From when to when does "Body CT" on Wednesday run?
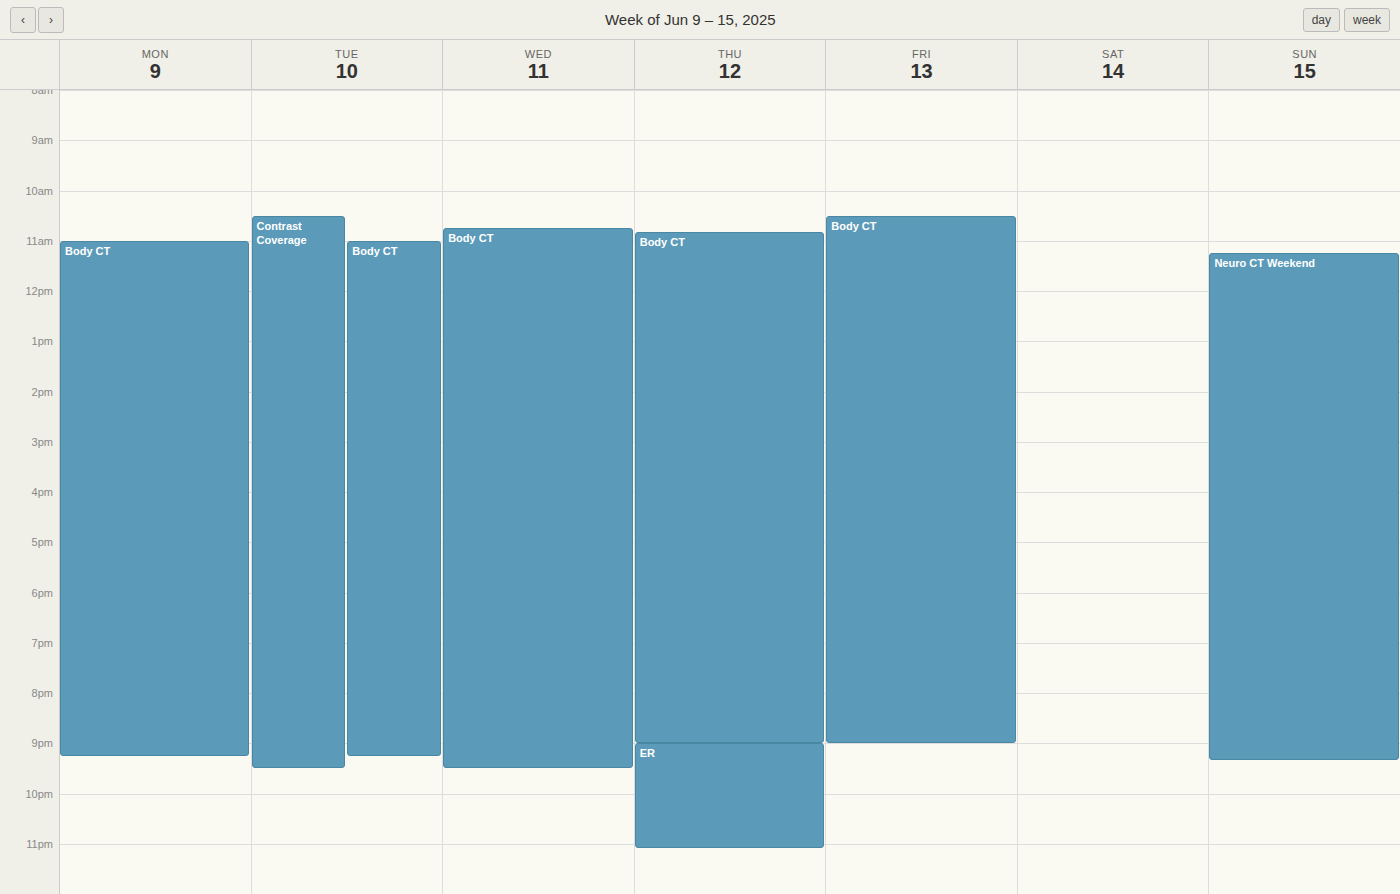
10:45 AM to 9:30 PM